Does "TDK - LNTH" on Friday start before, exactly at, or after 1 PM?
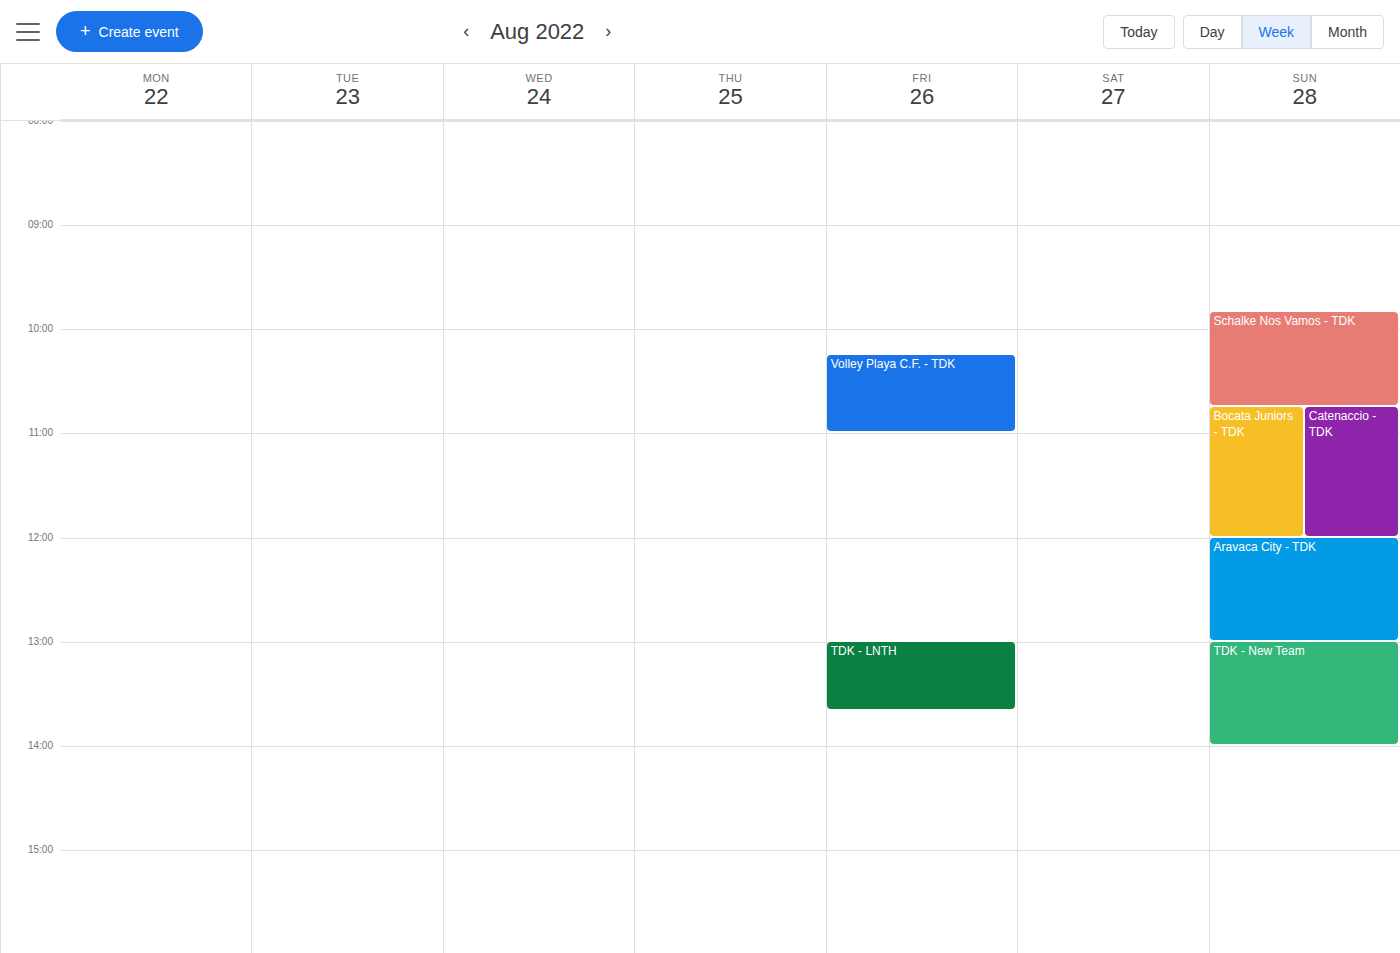
1:00 PM -- exactly at 1 PM, on the 1 PM line.